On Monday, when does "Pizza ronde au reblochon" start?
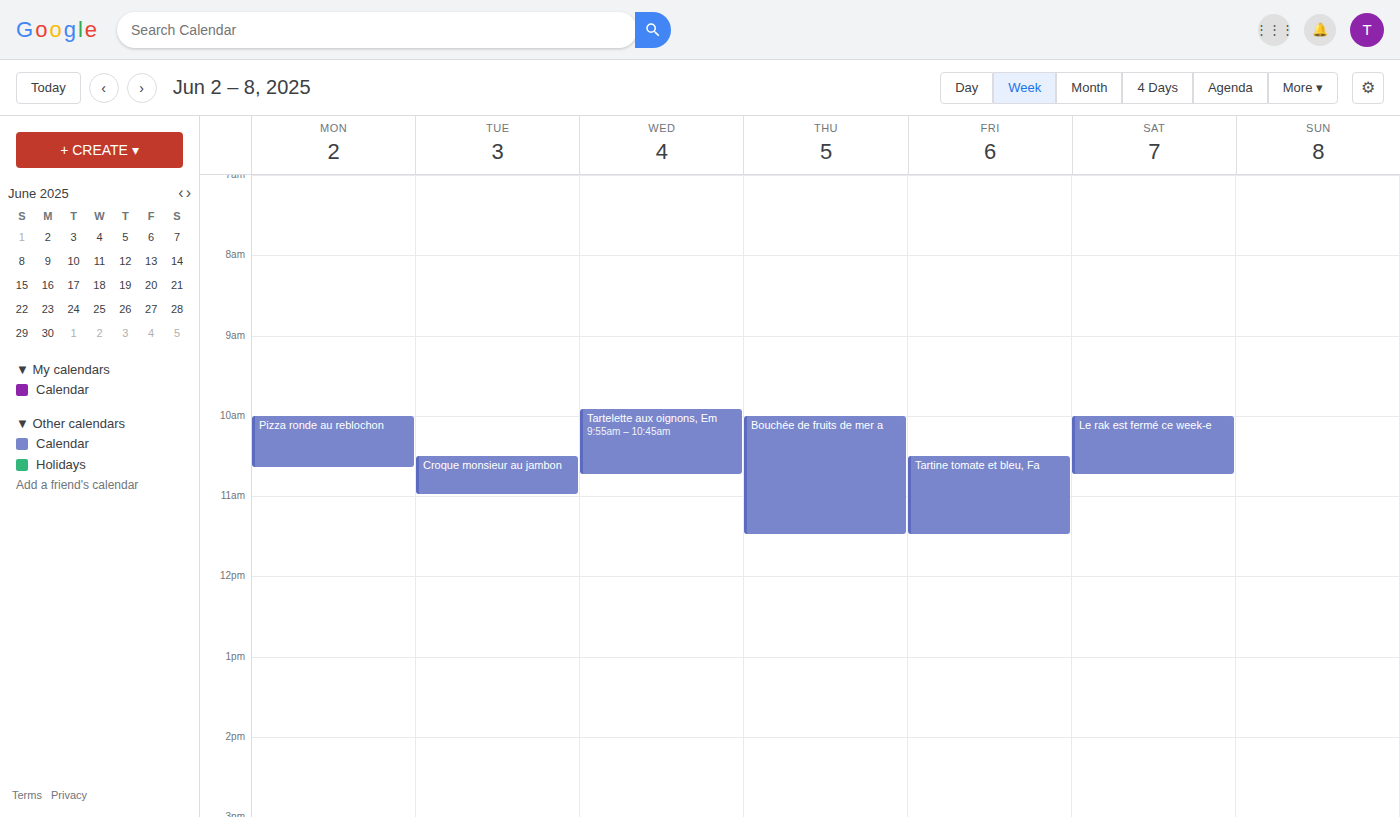
10:00